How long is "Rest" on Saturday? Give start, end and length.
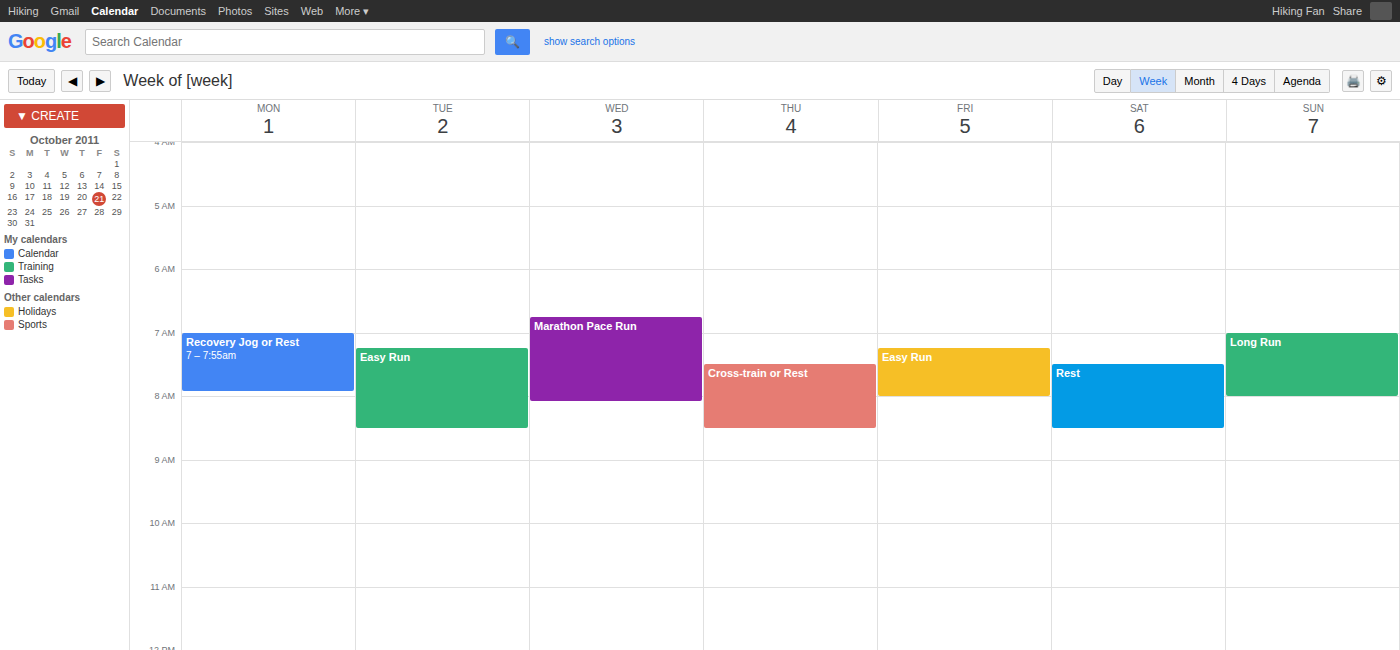
7:30 AM to 8:30 AM, 1 hour